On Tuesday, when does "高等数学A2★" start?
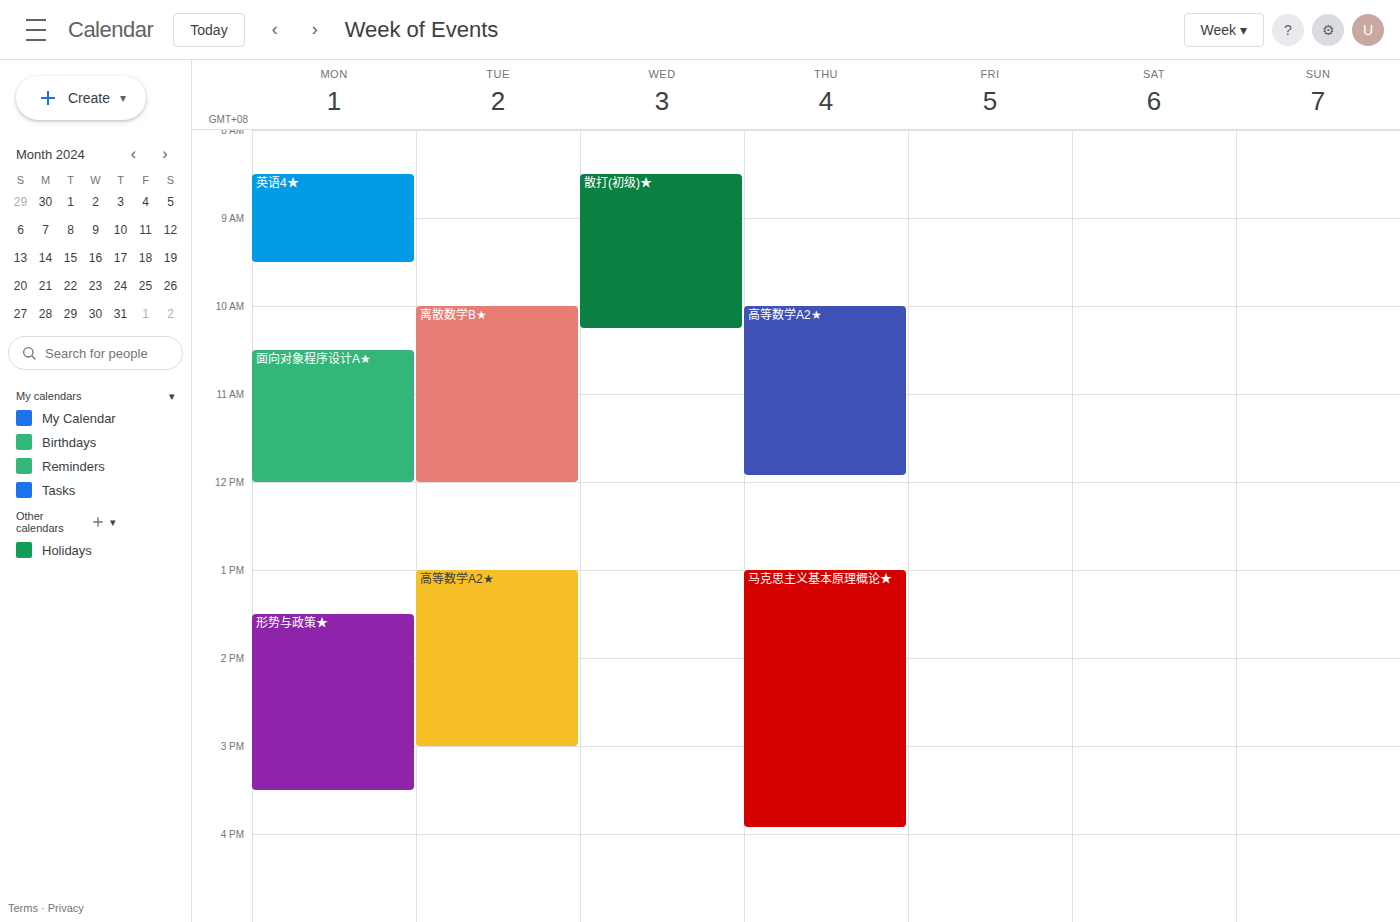
1:00 PM